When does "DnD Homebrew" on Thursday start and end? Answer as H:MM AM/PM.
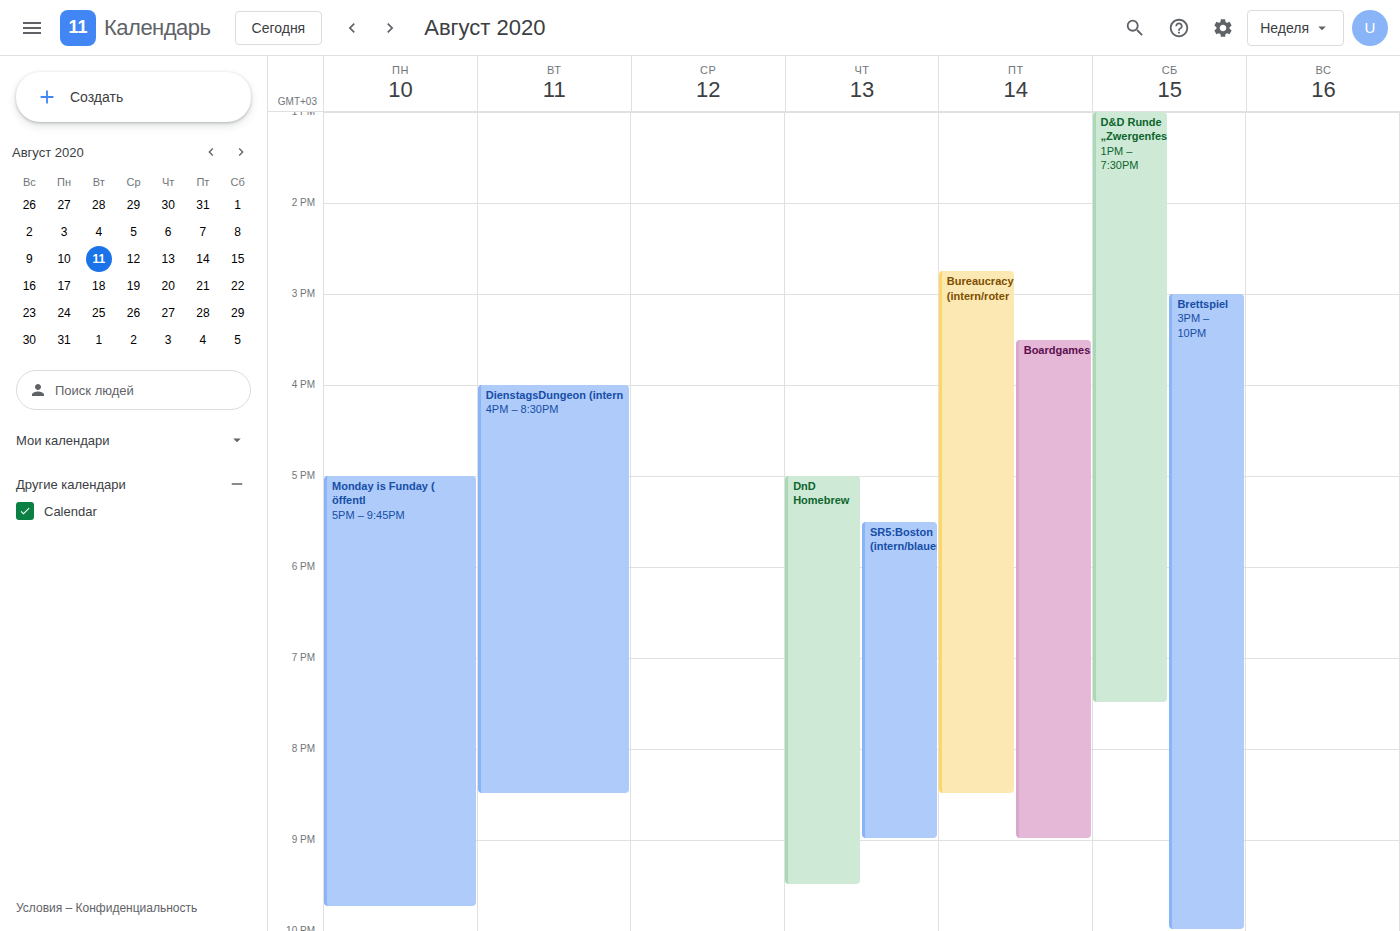
5:00 PM to 9:30 PM